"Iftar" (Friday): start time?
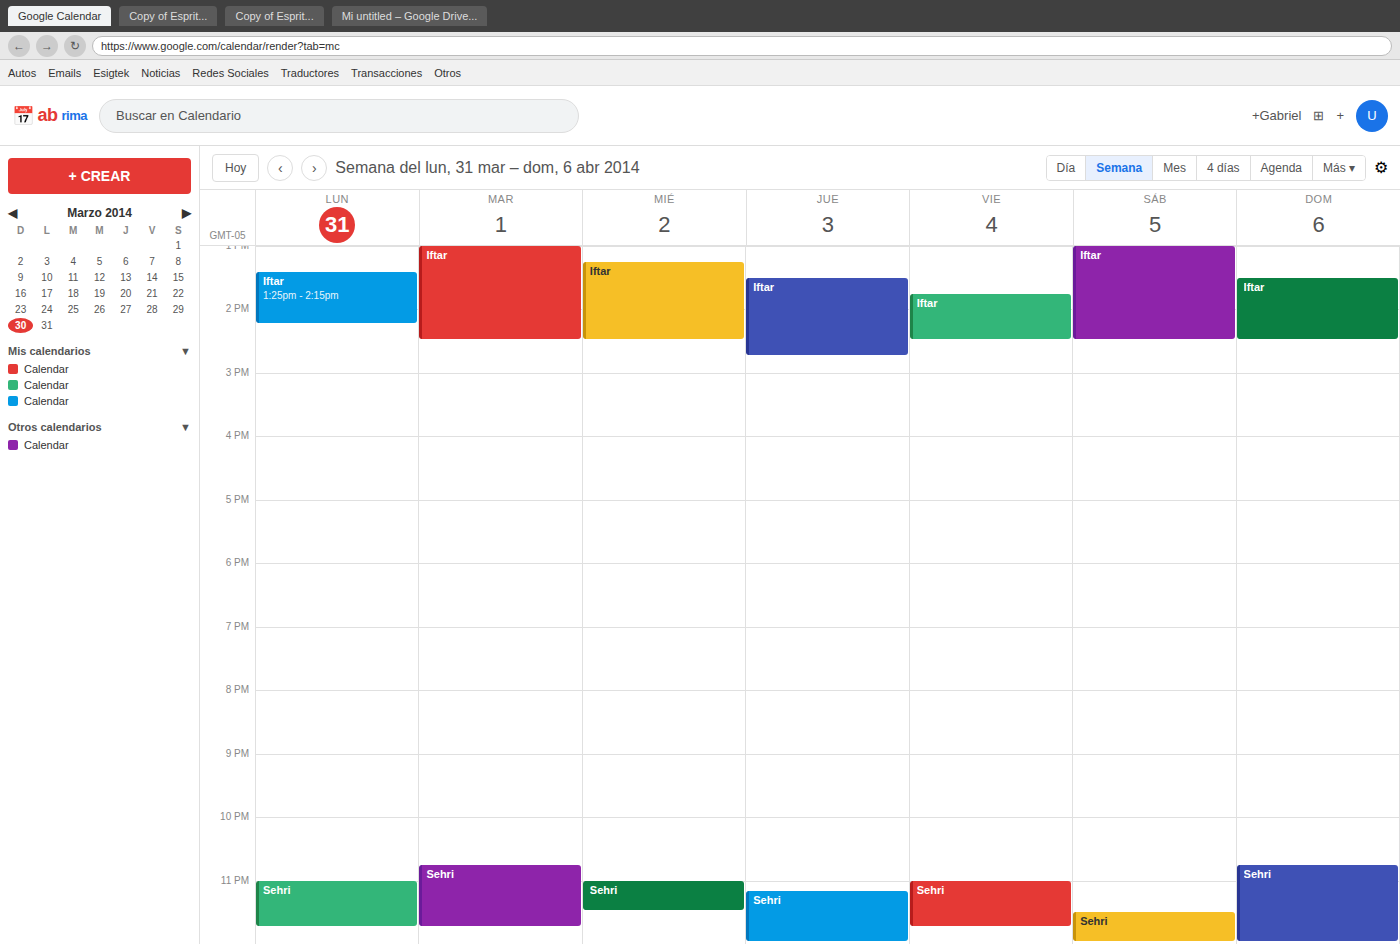
13:45